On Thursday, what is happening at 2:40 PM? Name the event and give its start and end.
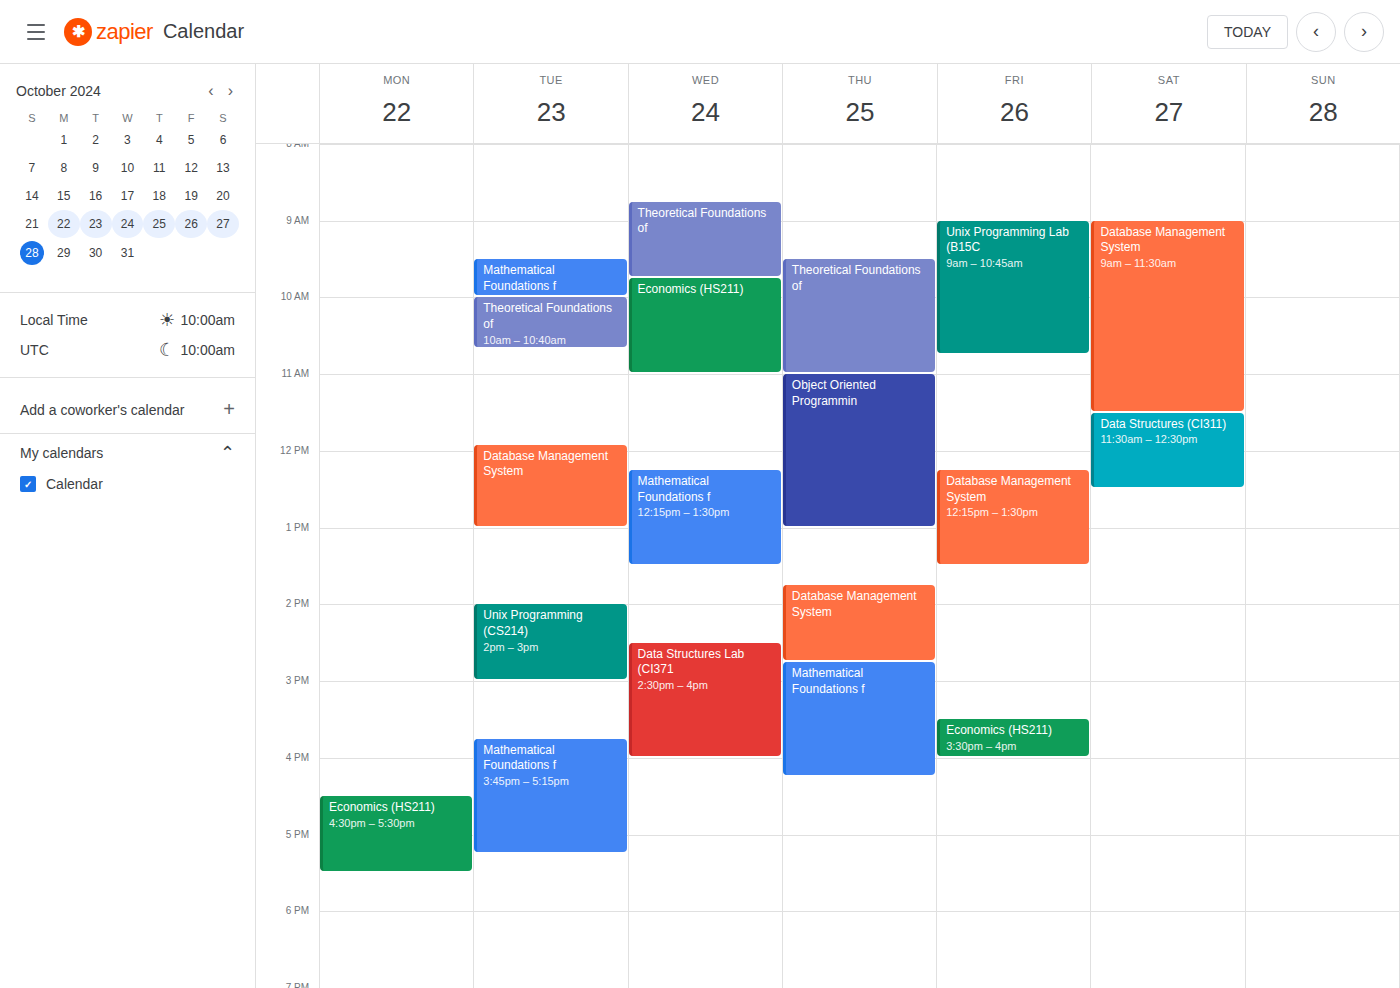
"Database Management System", 1:45 PM to 2:45 PM